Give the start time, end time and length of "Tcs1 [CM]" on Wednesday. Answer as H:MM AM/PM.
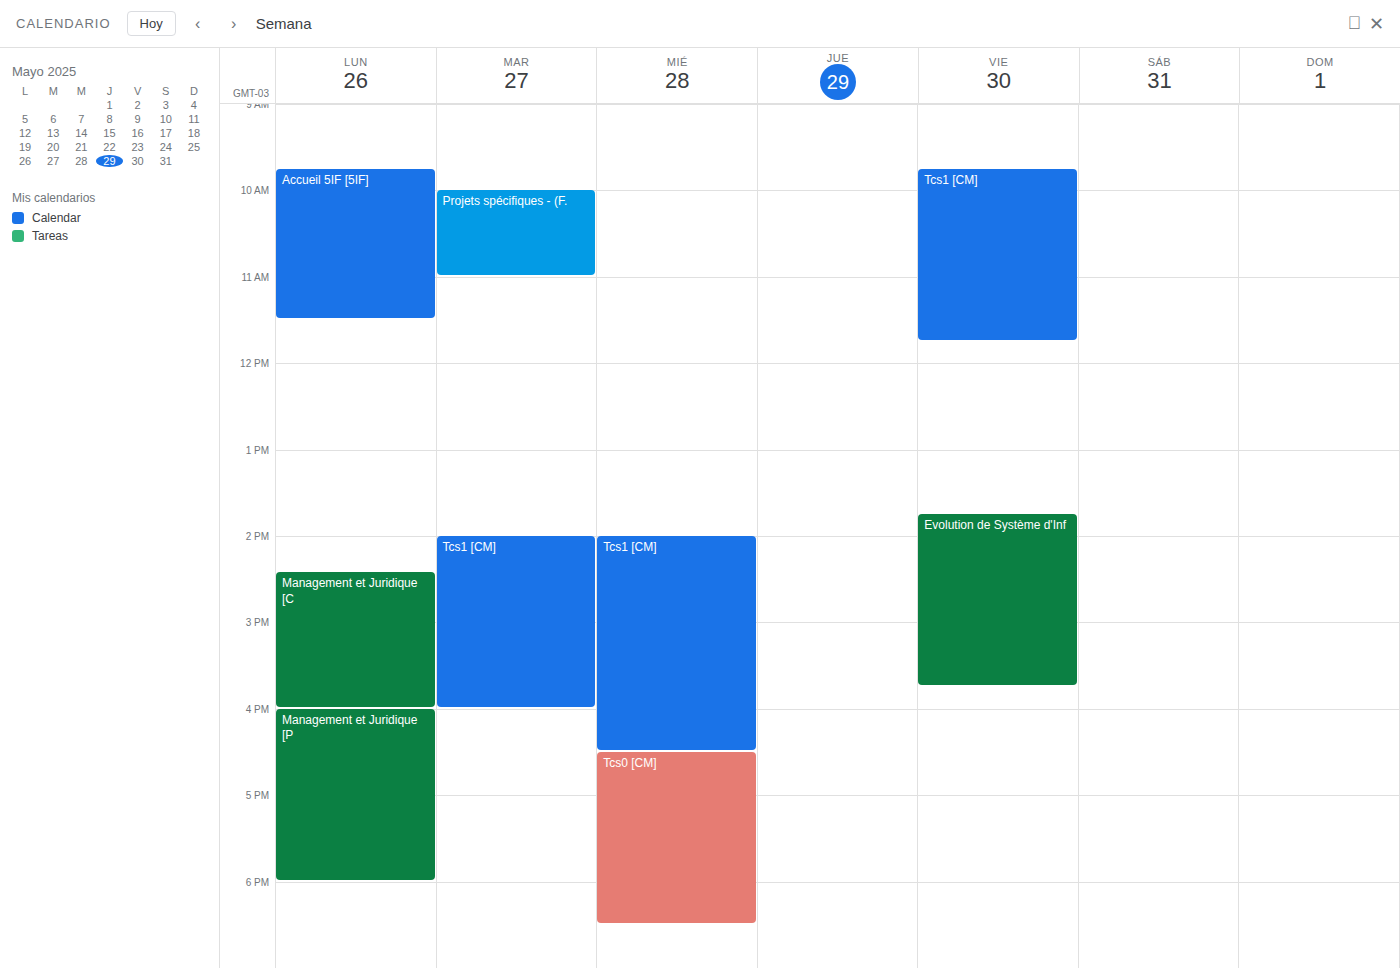
2:00 PM to 4:30 PM, 2 hours 30 minutes